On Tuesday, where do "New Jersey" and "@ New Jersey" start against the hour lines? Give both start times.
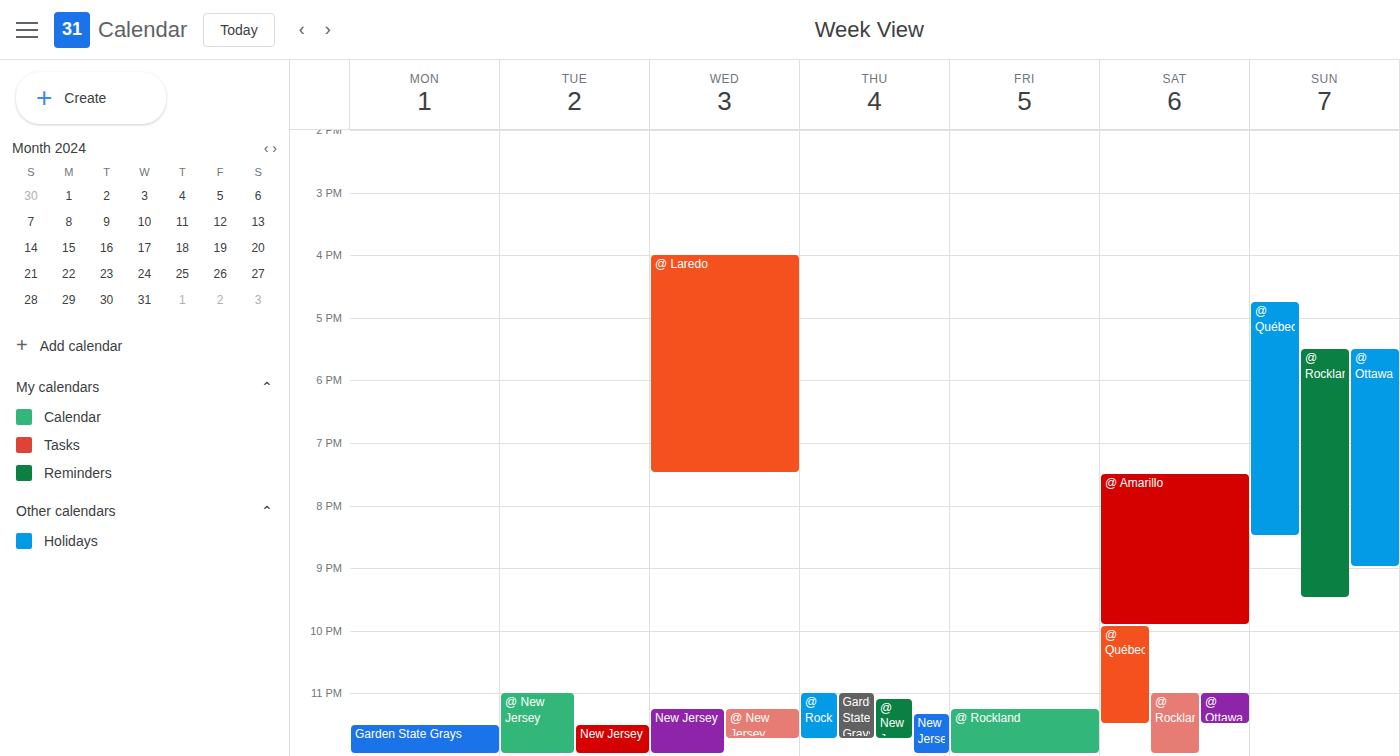
"New Jersey": 11:30 PM, halfway between the 11 PM and 12 AM lines. "@ New Jersey": 11:00 PM, exactly on the 11 PM line.